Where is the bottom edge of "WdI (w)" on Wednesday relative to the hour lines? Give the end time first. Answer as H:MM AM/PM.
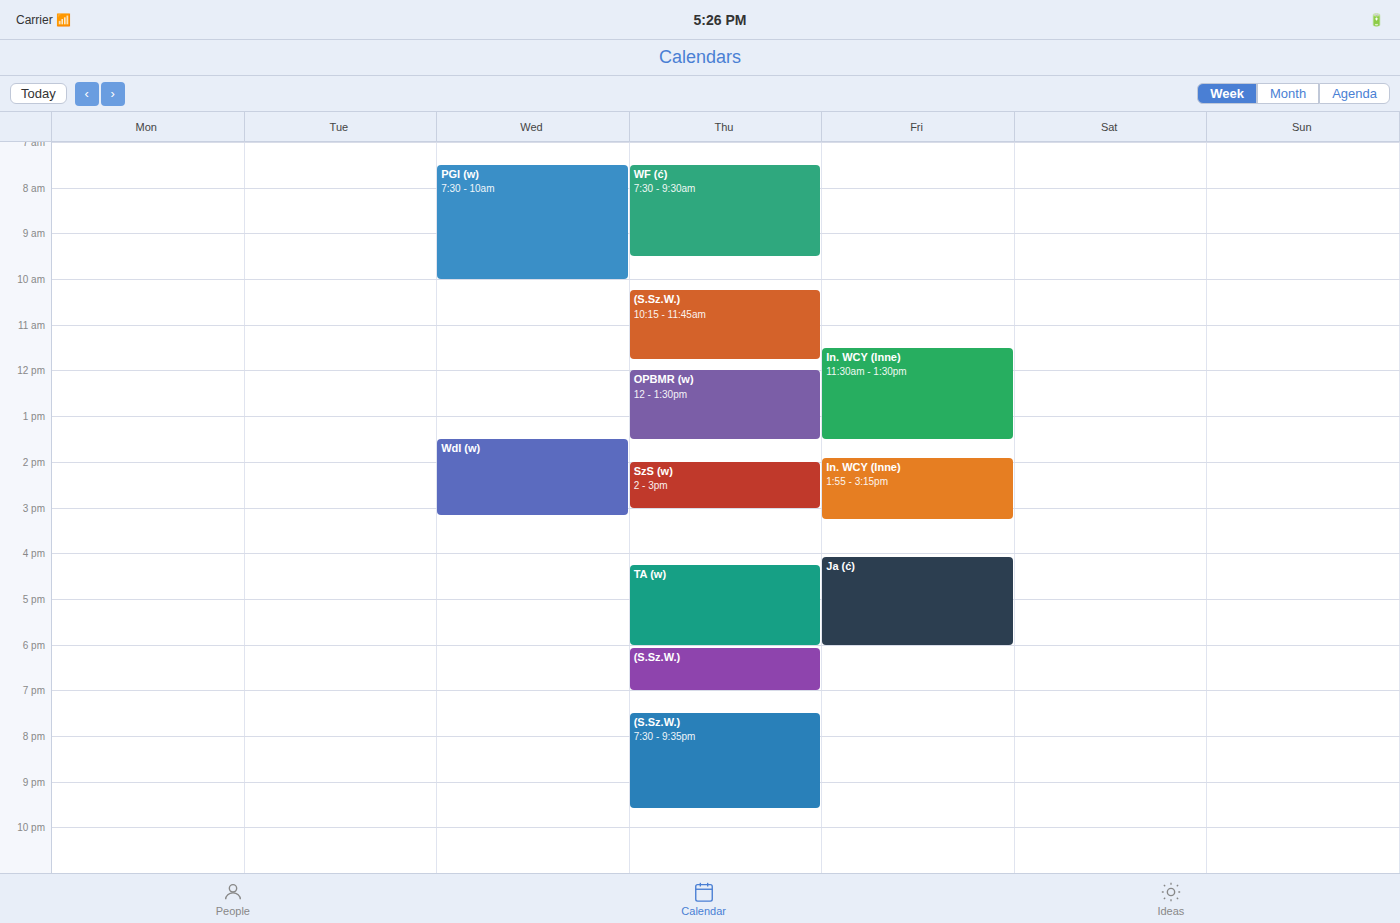
3:10 PM -- neither: 10 minutes below the 3 PM line and 50 minutes above the 4 PM line.